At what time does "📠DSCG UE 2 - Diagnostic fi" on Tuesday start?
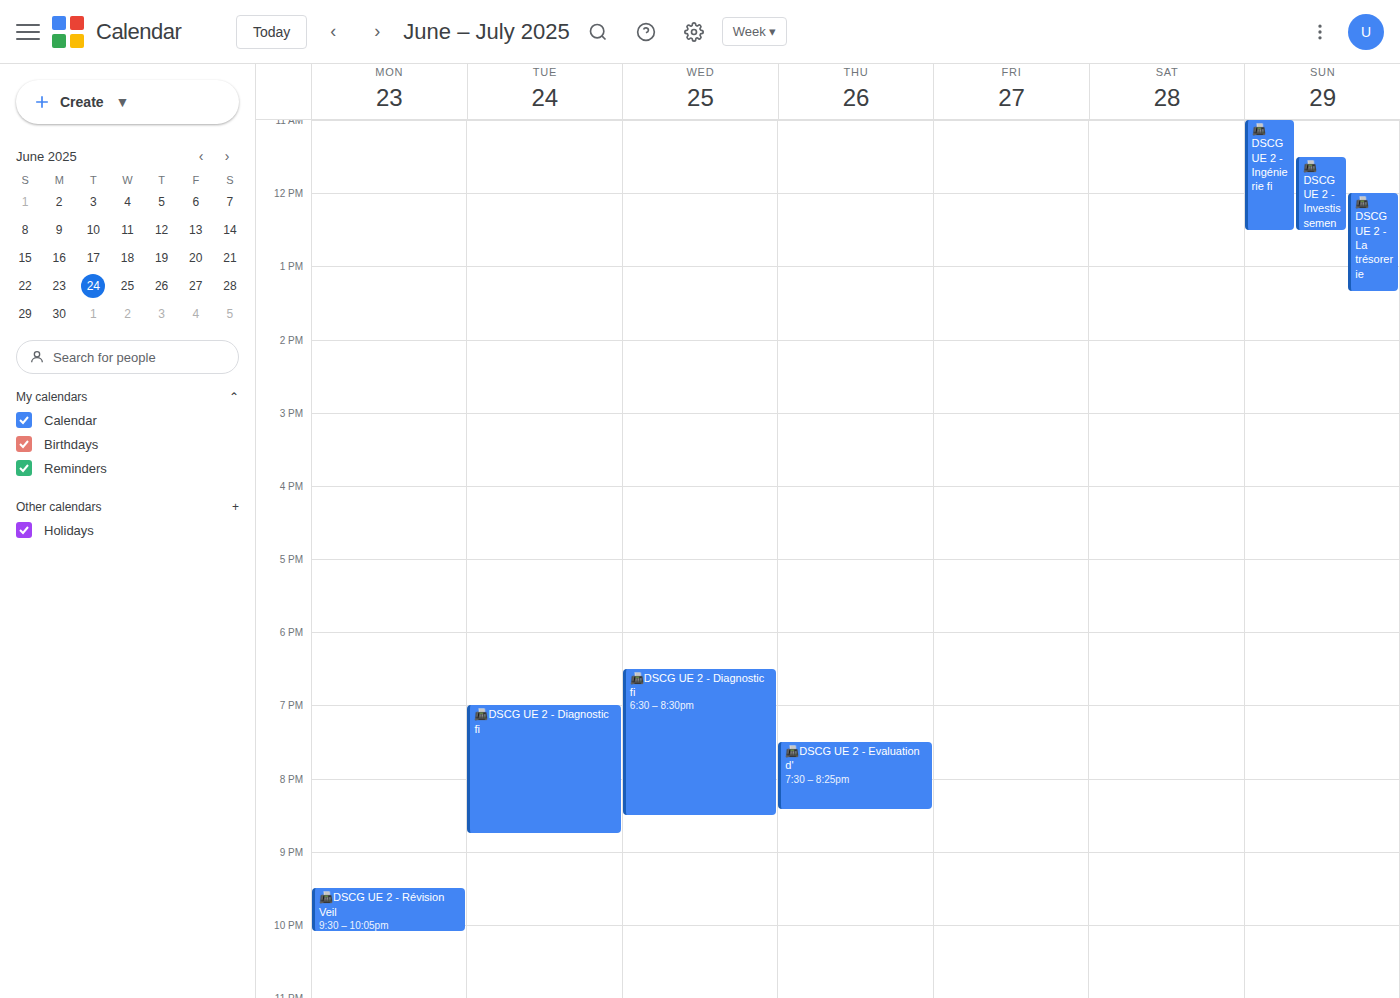
7:00 PM